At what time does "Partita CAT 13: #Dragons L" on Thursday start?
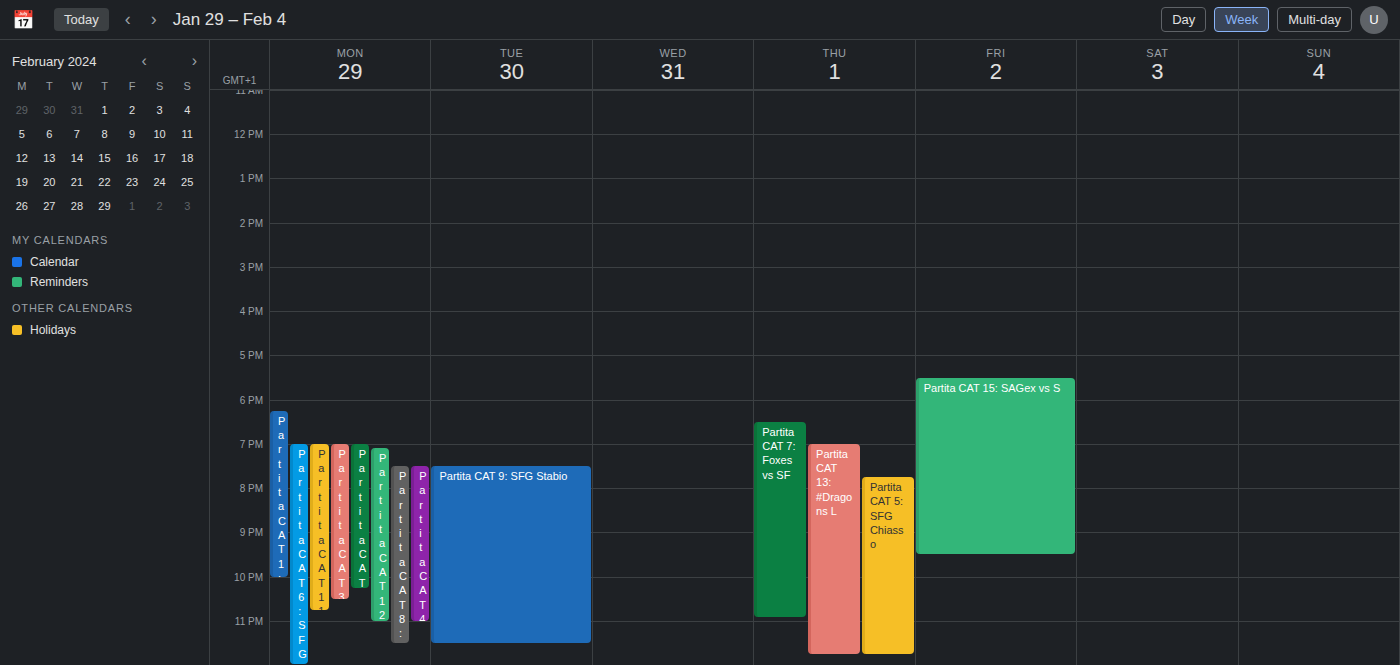
7:00 PM